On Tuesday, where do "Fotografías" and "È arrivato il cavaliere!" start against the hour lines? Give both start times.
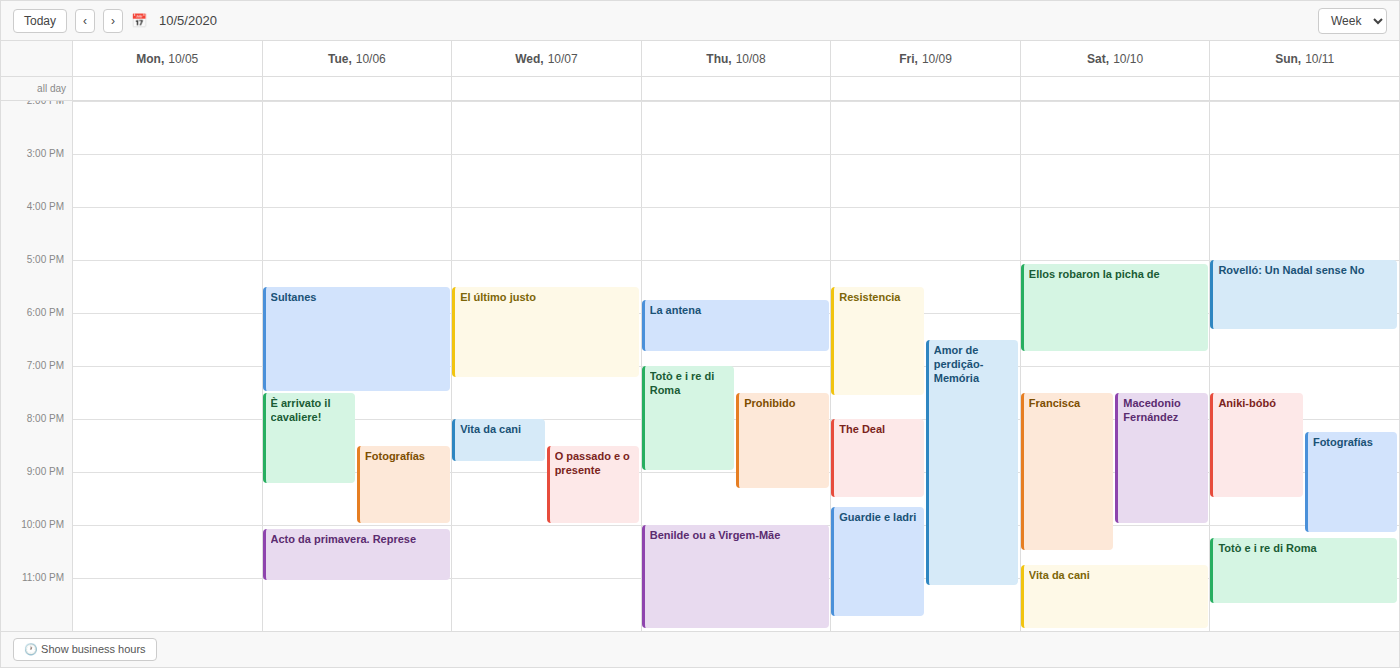
"Fotografías": 8:30 PM, halfway between the 8 PM and 9 PM lines. "È arrivato il cavaliere!": 7:30 PM, halfway between the 7 PM and 8 PM lines.